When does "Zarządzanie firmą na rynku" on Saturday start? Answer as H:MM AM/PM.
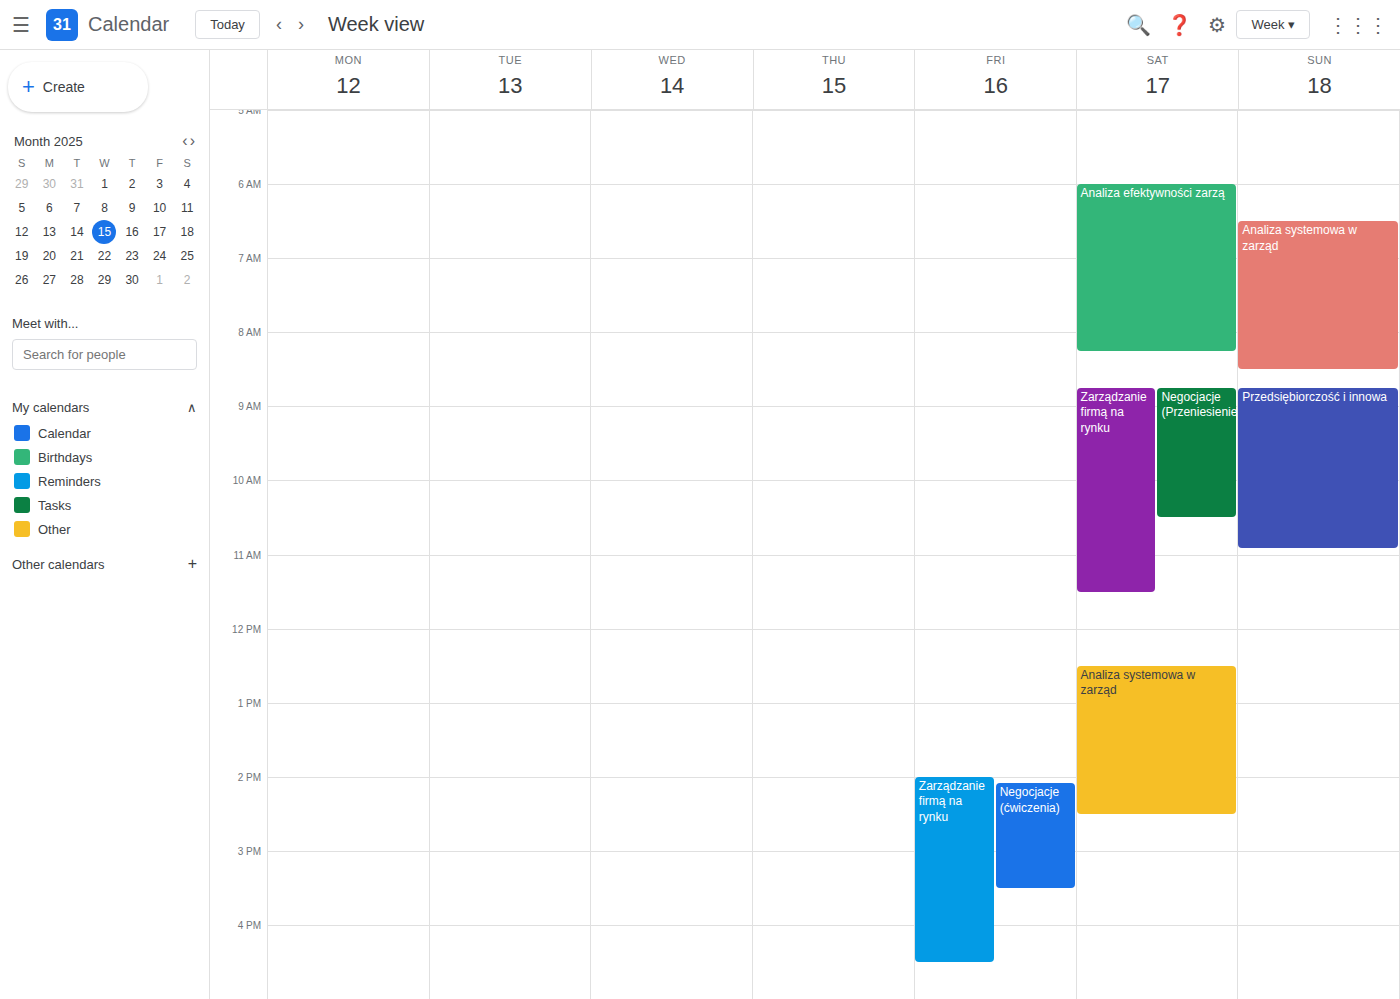
8:45 AM